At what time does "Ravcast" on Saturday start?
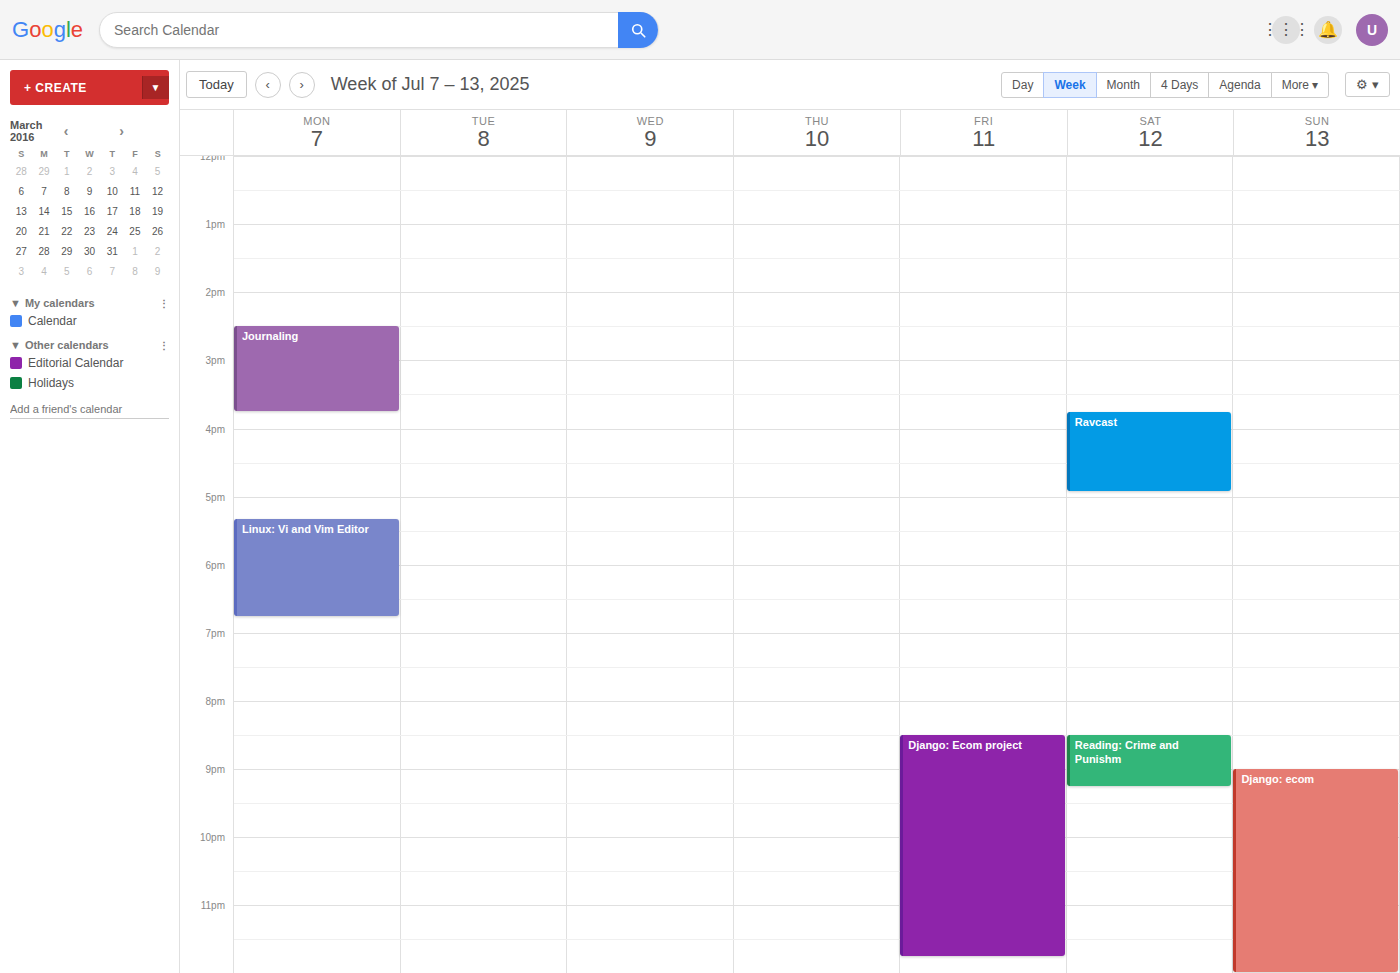
3:45 PM